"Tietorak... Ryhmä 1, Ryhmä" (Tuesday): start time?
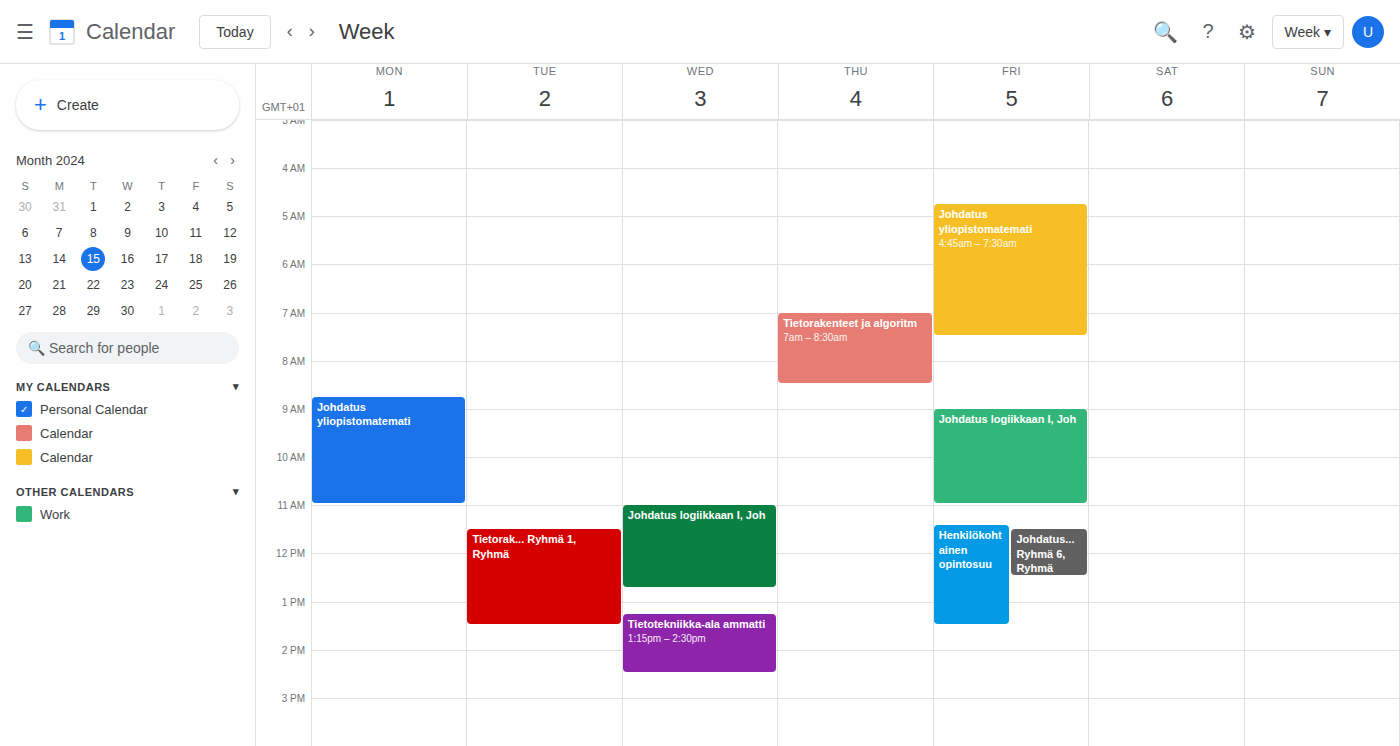
11:30 AM